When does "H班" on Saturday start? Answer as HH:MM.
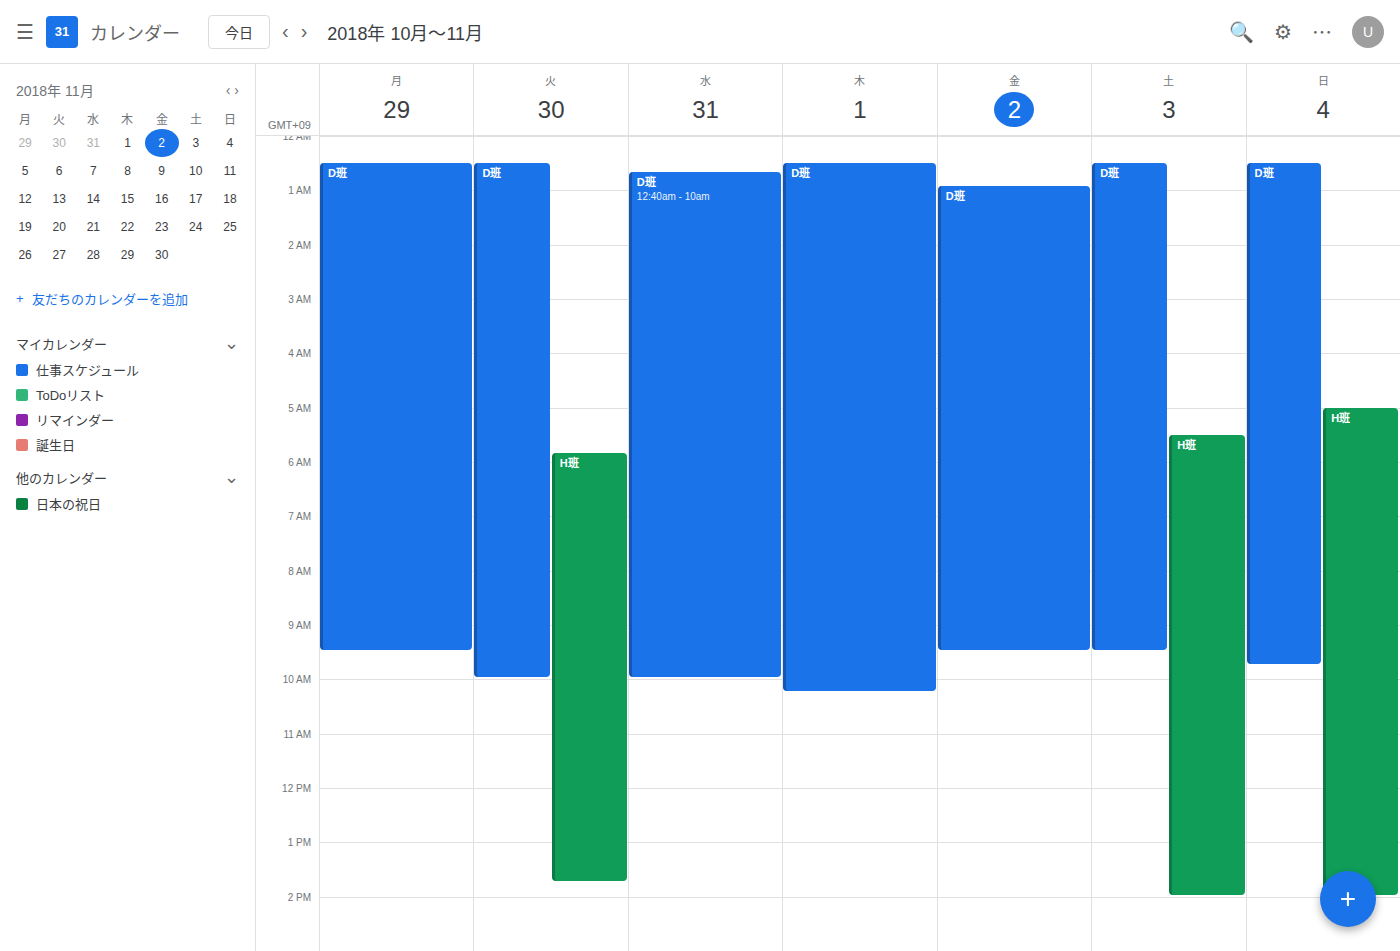
05:30